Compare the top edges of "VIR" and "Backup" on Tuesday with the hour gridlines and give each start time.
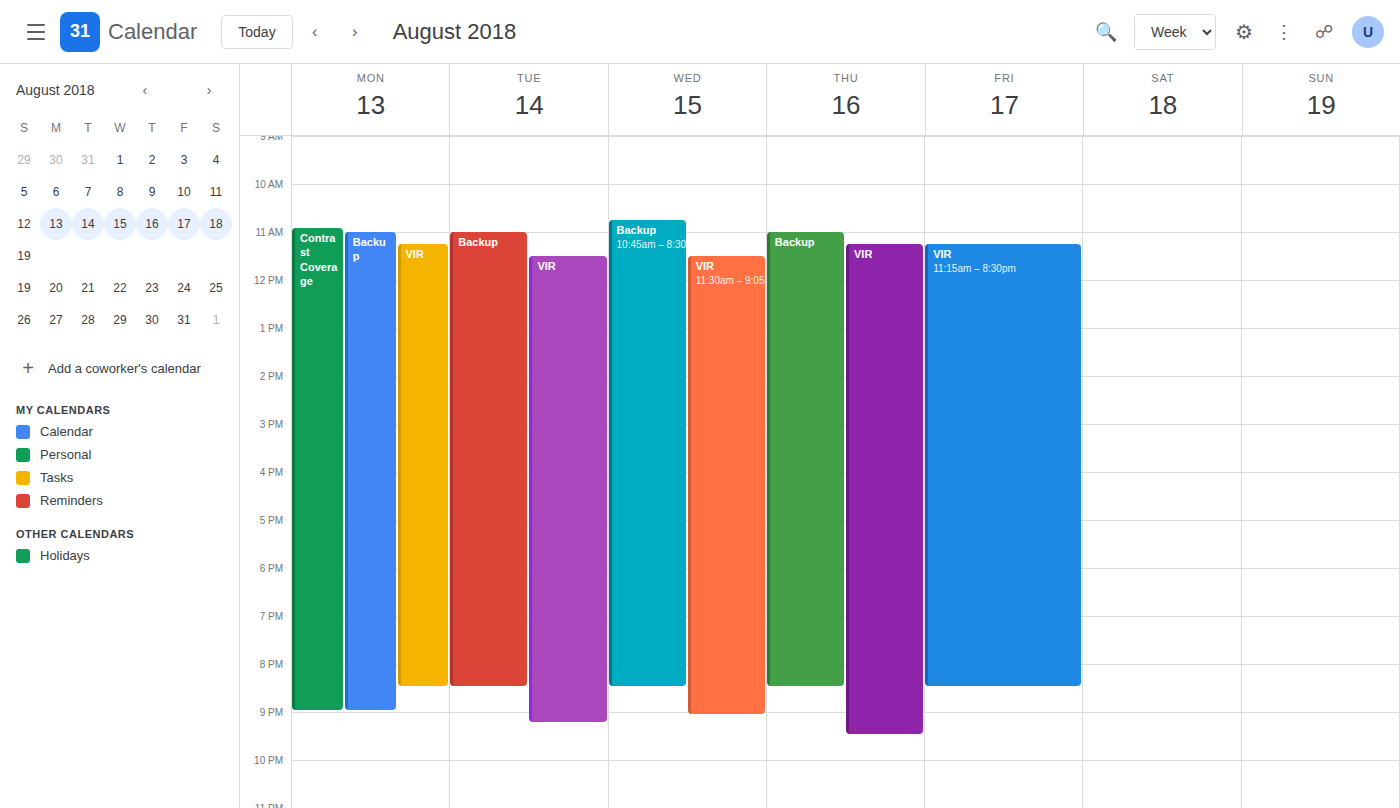
"VIR": 11:30, halfway between the 11:00 and 12:00 lines. "Backup": 11:00, exactly on the 11:00 line.